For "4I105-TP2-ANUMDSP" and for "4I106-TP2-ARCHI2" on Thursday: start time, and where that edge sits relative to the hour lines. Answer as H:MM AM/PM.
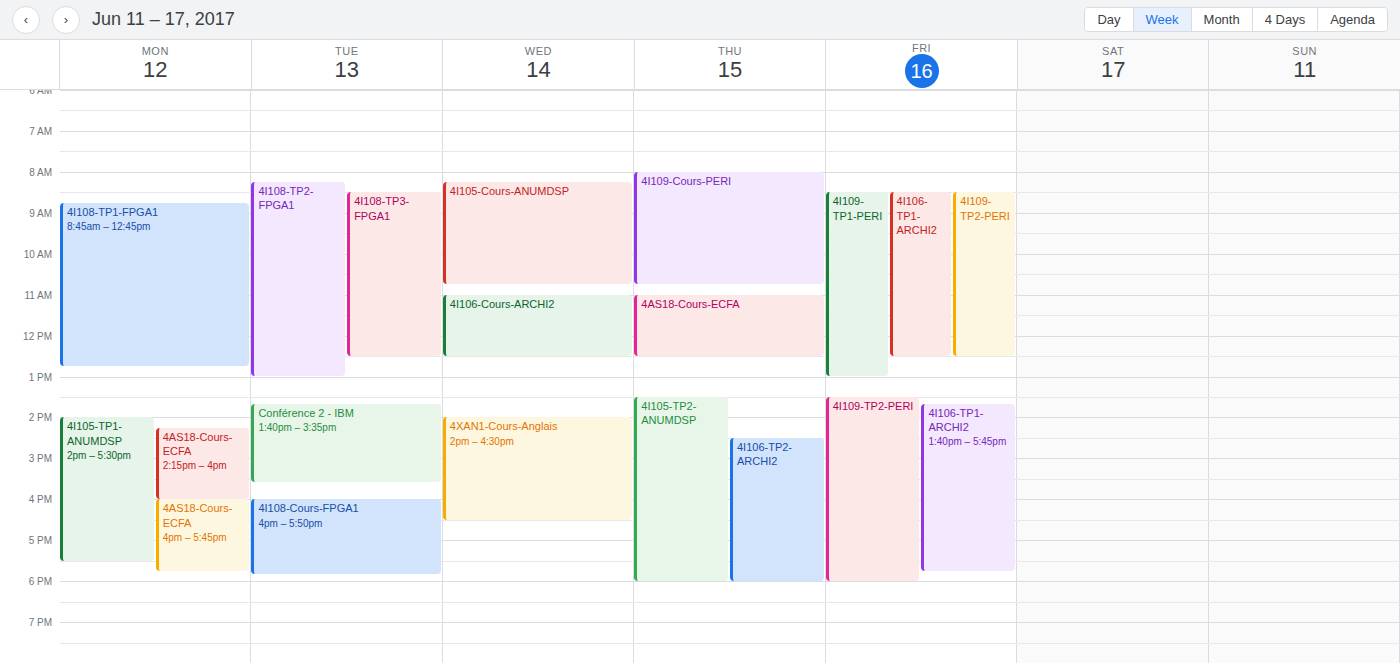
"4I105-TP2-ANUMDSP": 1:30 PM, halfway between the 1 PM and 2 PM lines. "4I106-TP2-ARCHI2": 2:30 PM, halfway between the 2 PM and 3 PM lines.